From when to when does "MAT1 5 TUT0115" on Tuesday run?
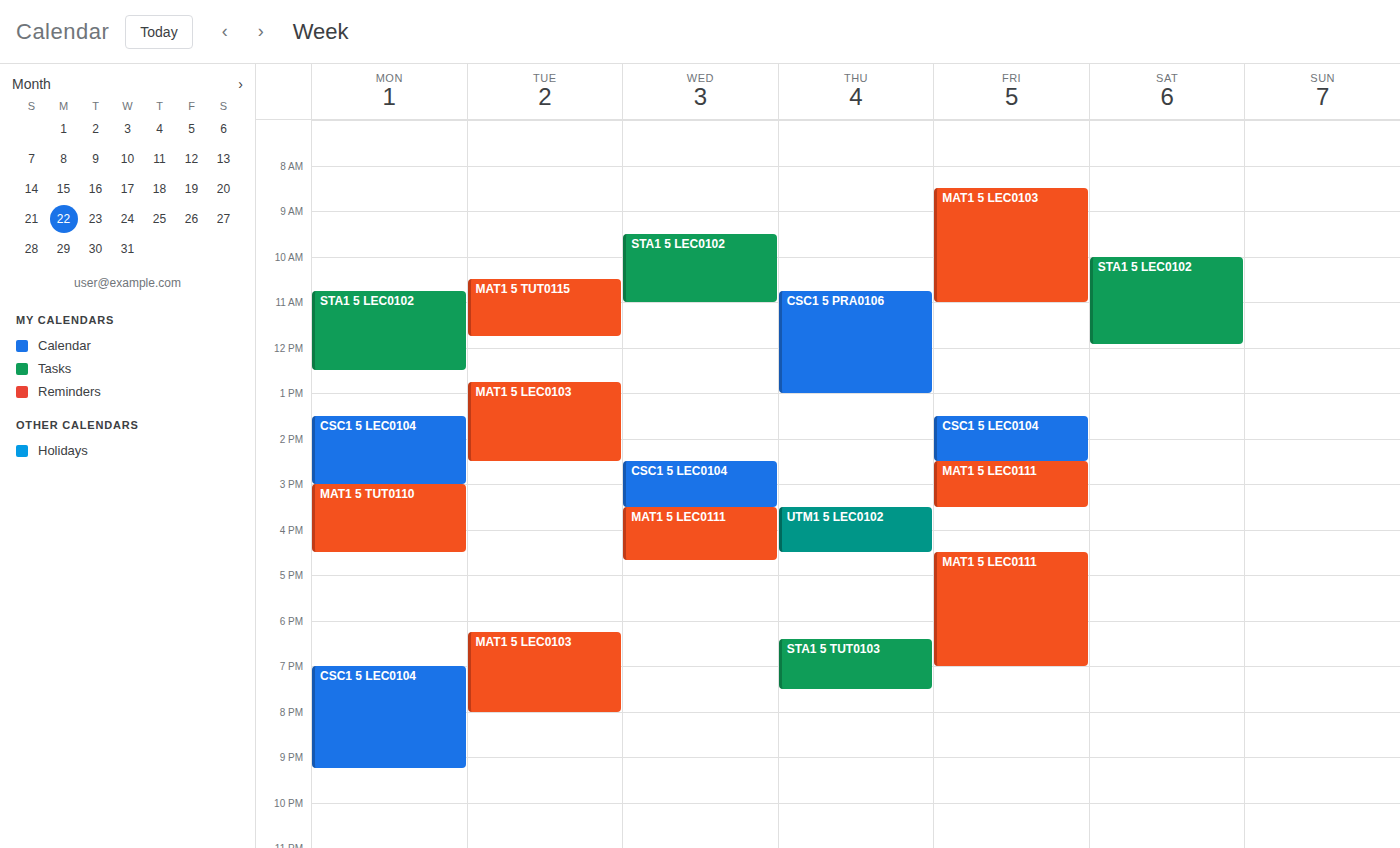
10:30 AM to 11:45 AM